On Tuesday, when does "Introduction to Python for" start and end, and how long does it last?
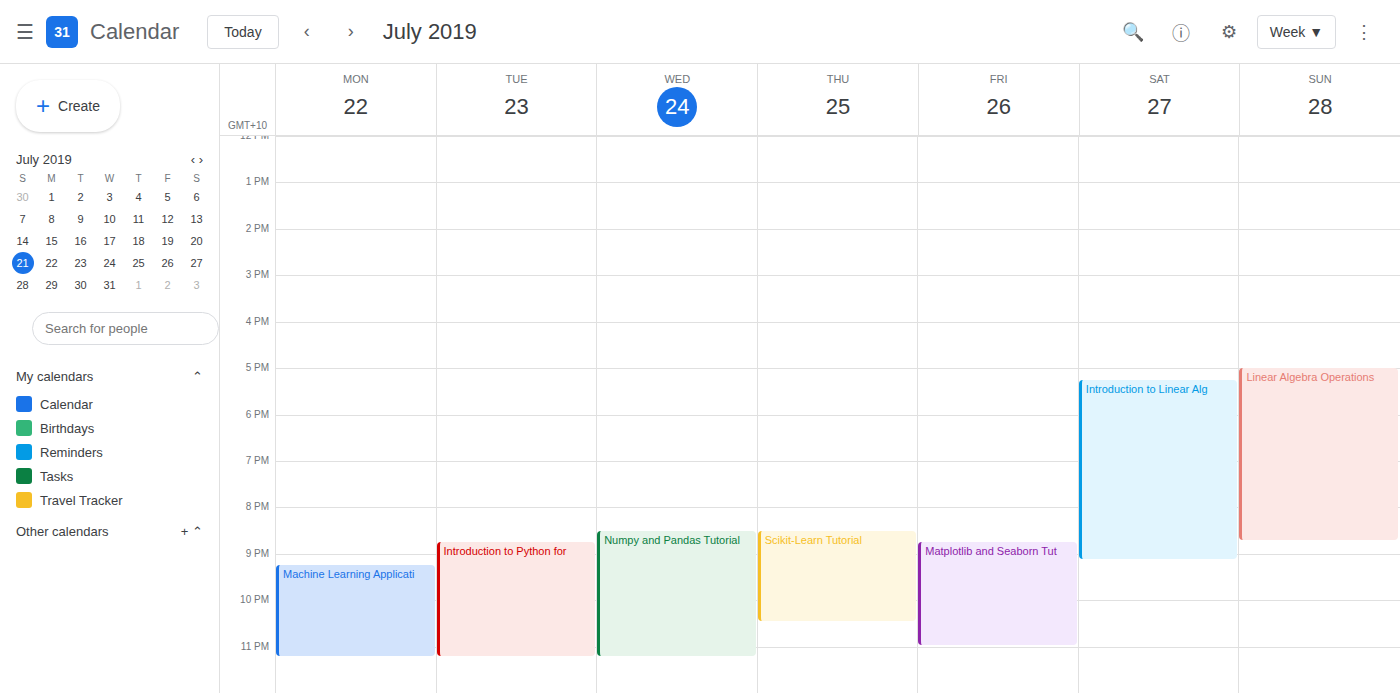
8:45 PM to 11:15 PM, 2 hours 30 minutes